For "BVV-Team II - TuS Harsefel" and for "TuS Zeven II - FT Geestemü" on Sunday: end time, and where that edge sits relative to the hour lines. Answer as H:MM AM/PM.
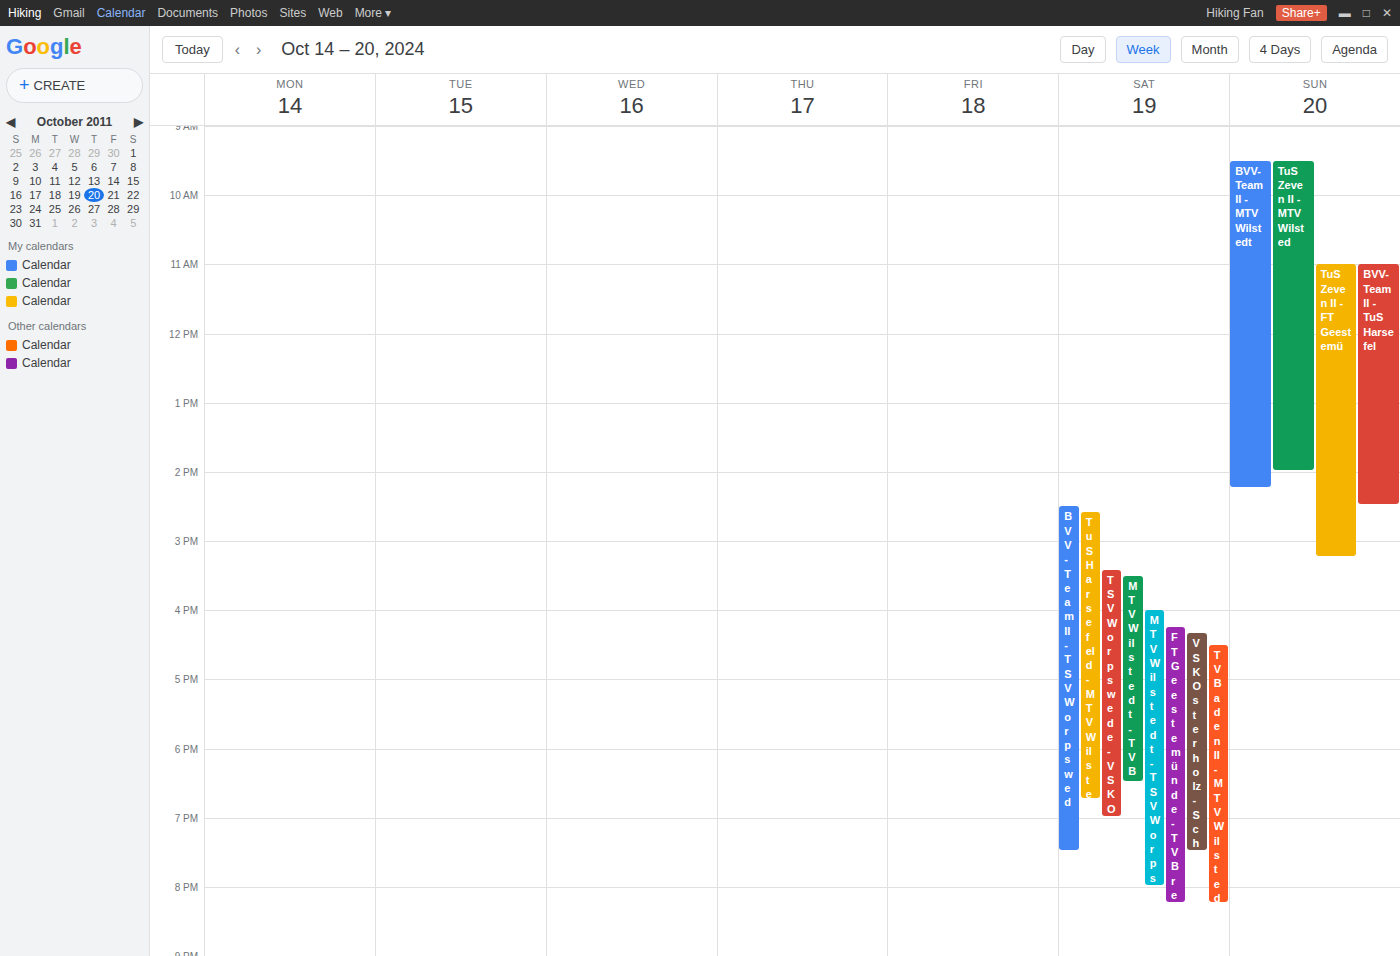
"BVV-Team II - TuS Harsefel": 2:30 PM, halfway between the 2 PM and 3 PM lines. "TuS Zeven II - FT Geestemü": 3:15 PM, neither: a quarter of the way from the 3 PM line to the 4 PM line.